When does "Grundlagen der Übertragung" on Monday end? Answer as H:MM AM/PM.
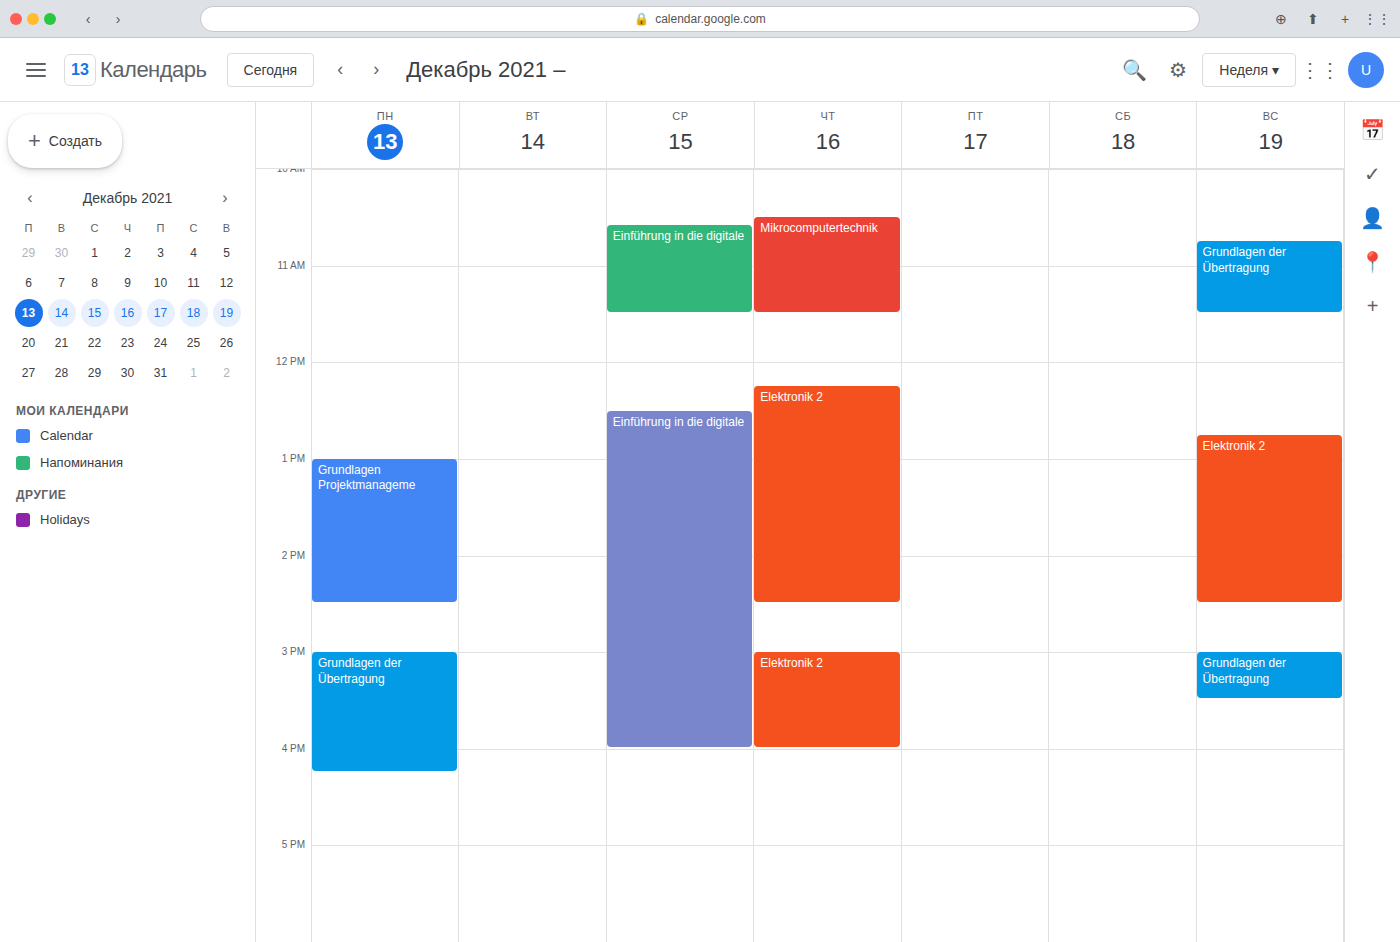
4:15 PM